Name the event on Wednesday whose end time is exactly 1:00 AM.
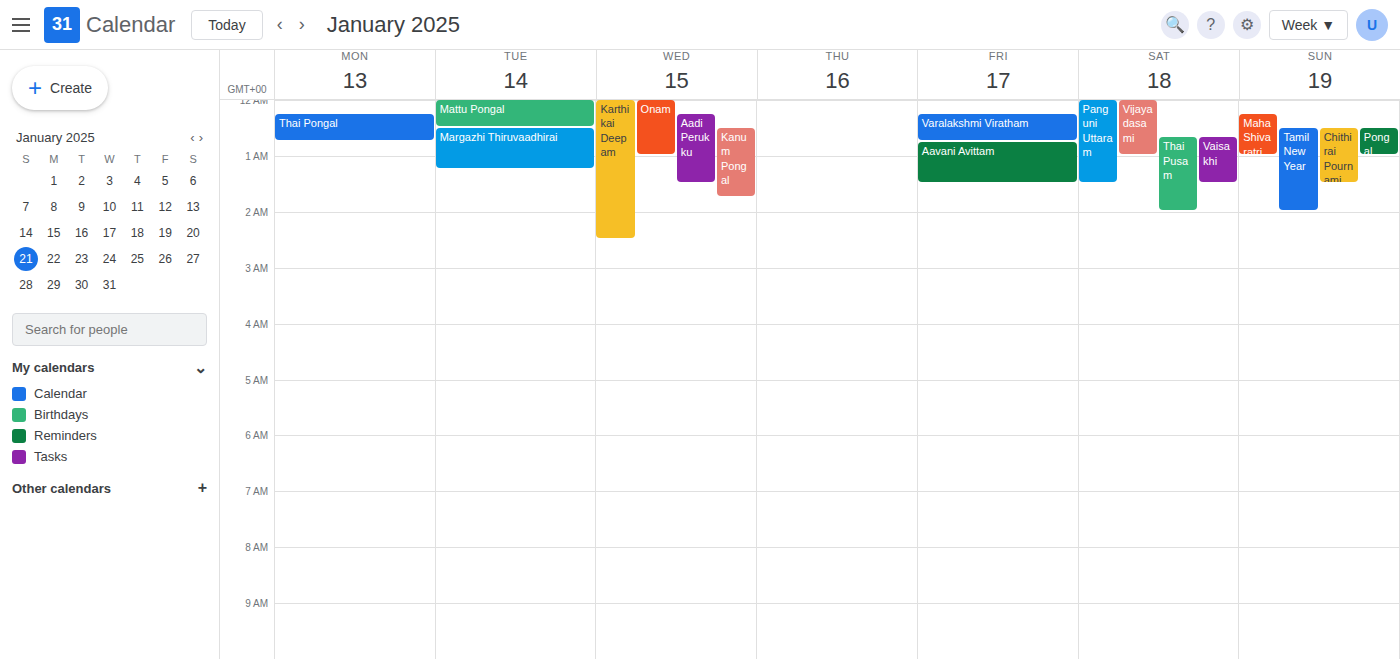
"Onam"